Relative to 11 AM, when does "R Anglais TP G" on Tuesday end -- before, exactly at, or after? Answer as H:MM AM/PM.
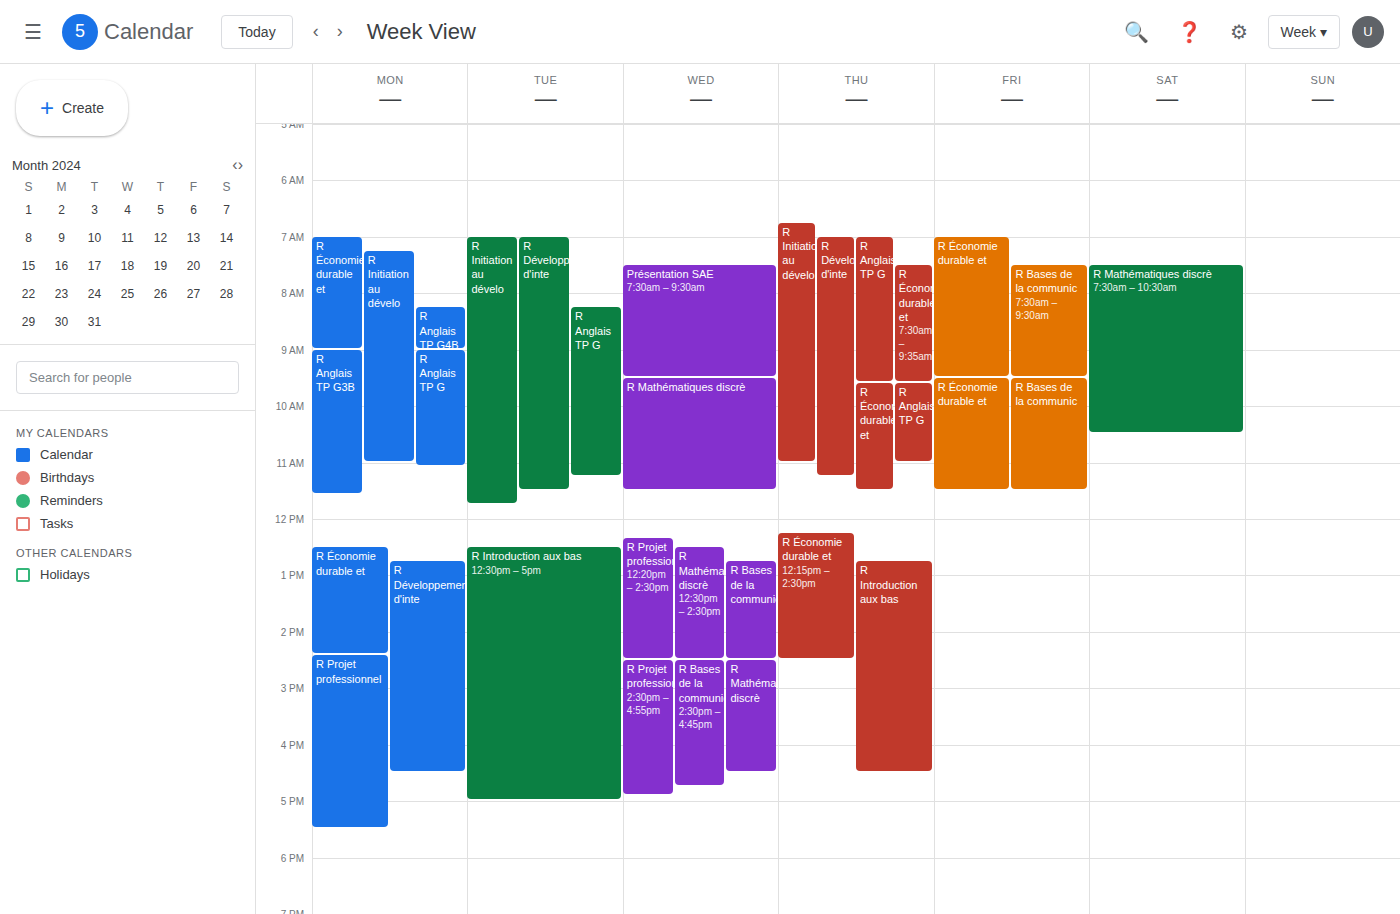
11:15 AM -- after 11 AM, 15 minutes below the 11 AM line.